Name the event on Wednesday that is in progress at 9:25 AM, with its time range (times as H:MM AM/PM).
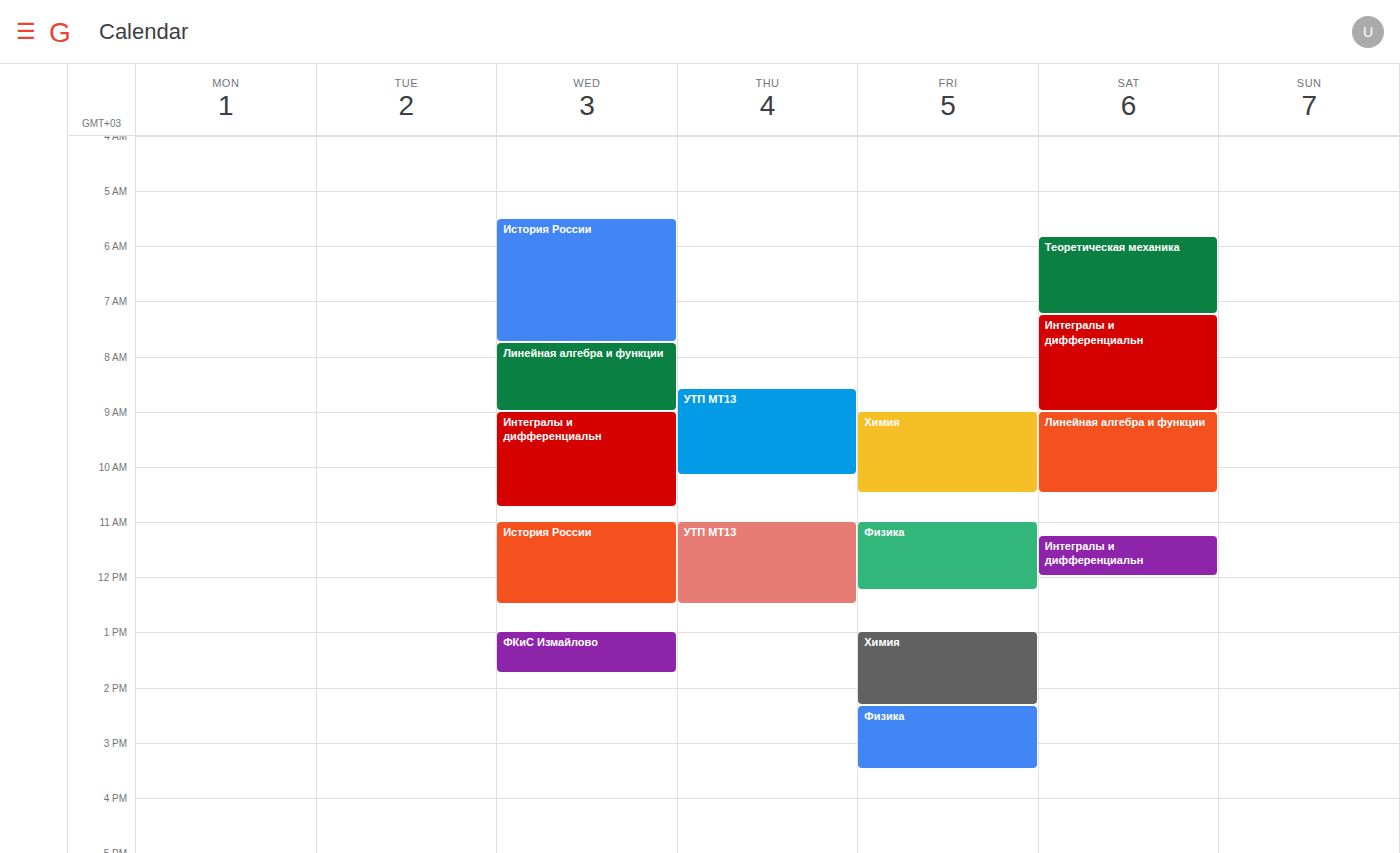
"Интегралы и дифференциальн", 9:00 AM to 10:45 AM